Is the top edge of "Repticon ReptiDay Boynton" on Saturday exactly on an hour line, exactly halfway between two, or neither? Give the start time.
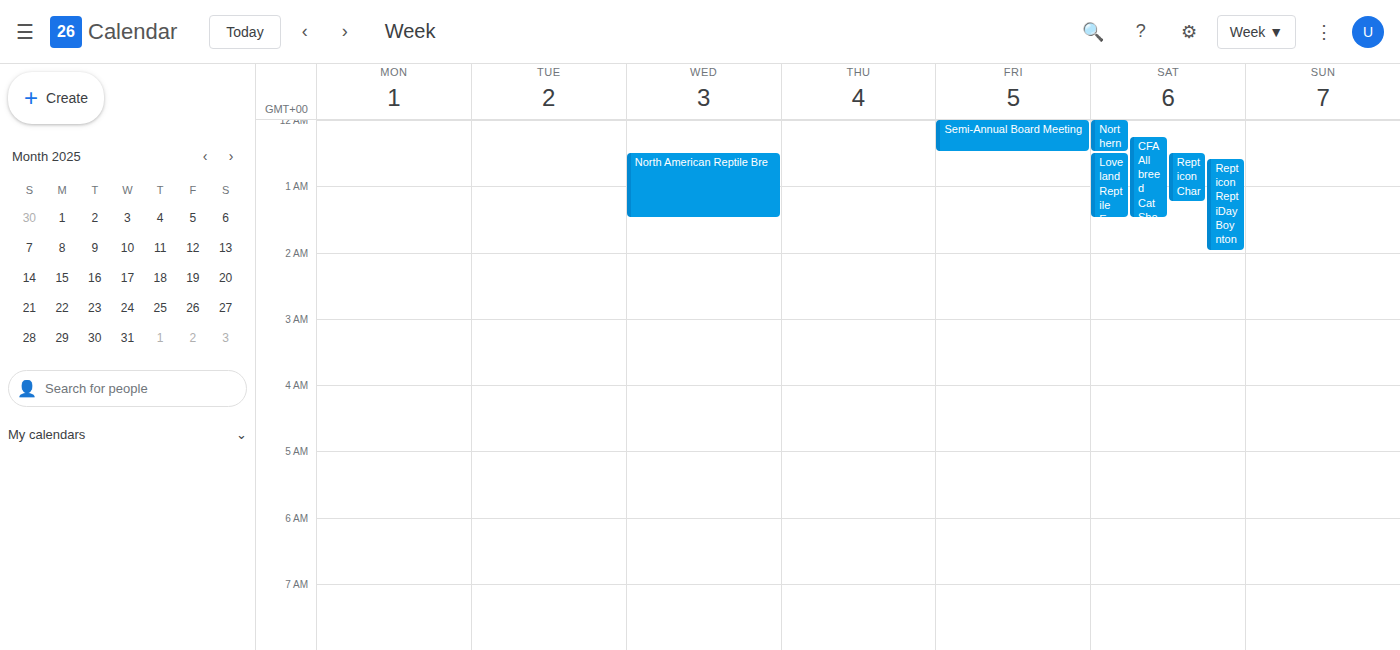
12:35 AM -- neither: 35 minutes below the 12 AM line and 25 minutes above the 1 AM line.